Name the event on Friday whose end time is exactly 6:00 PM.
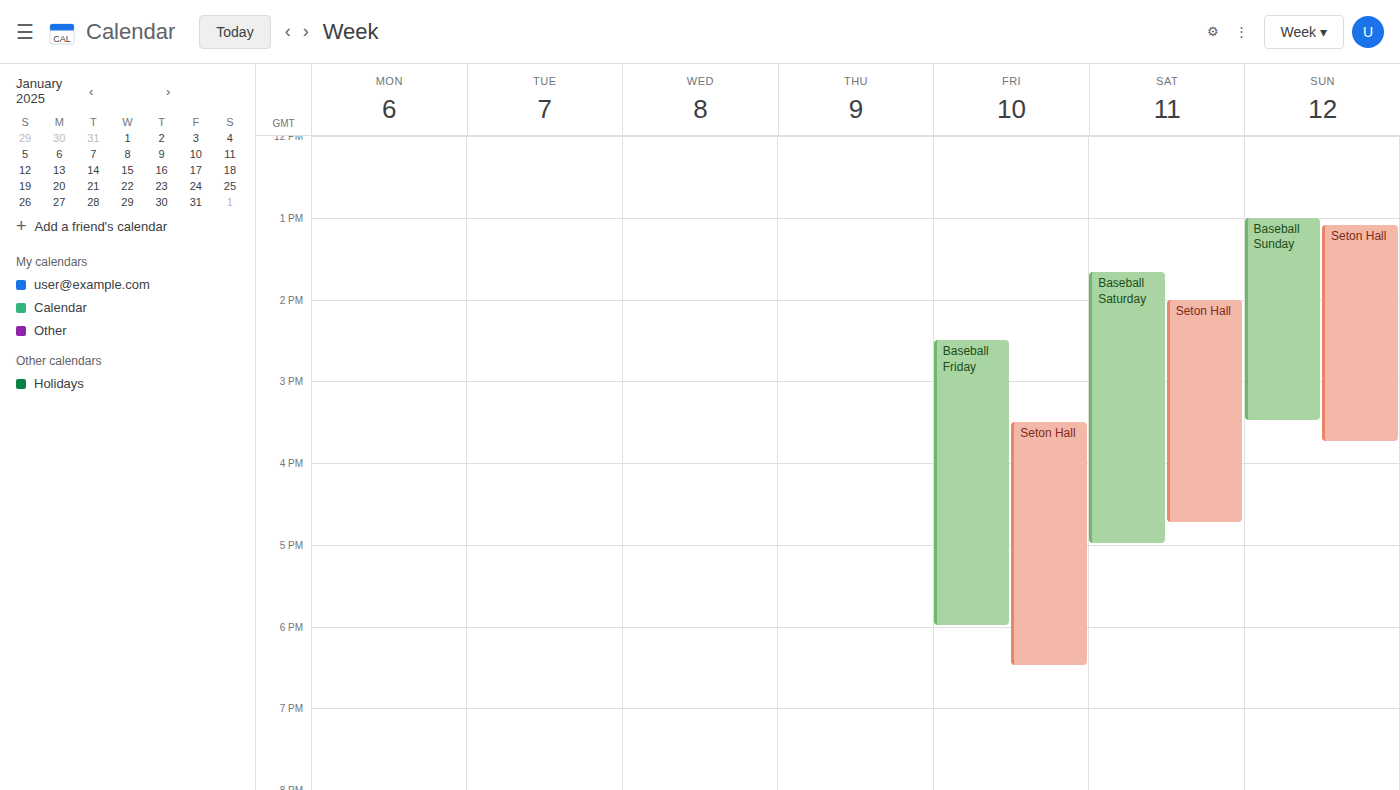
"Baseball Friday"